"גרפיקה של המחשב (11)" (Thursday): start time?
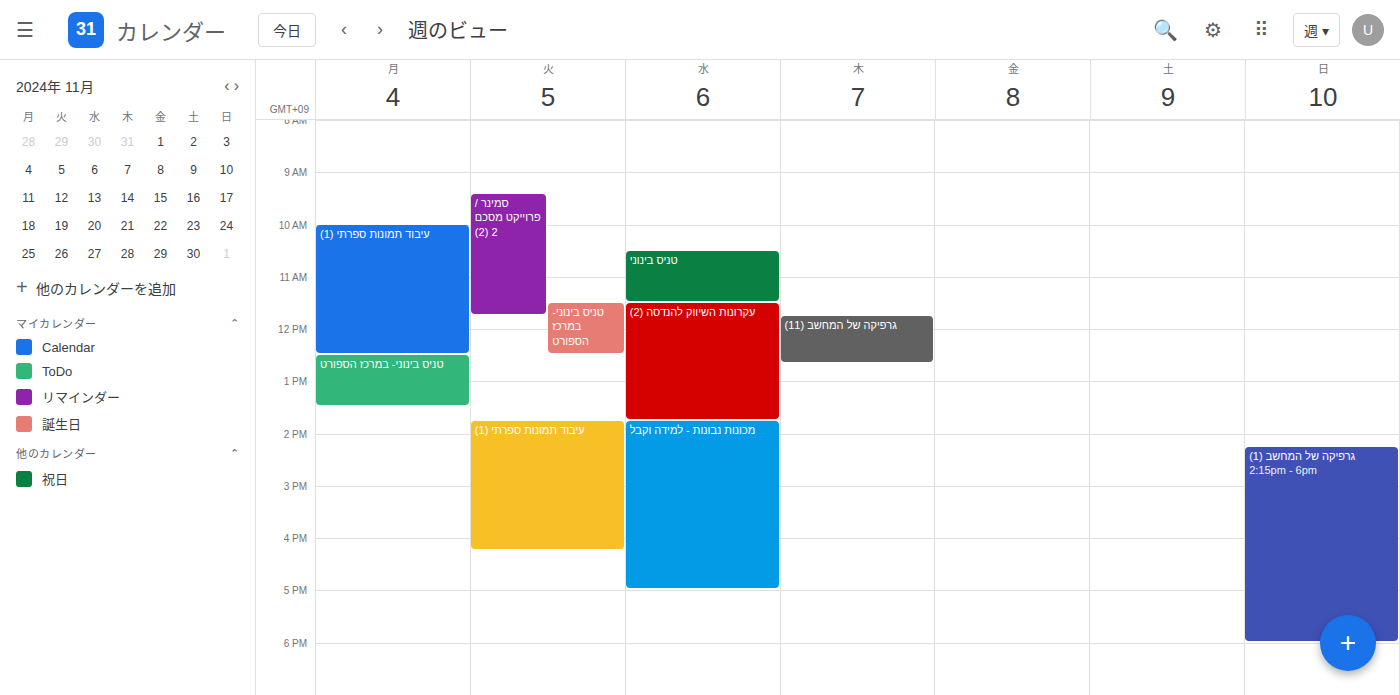
11:45